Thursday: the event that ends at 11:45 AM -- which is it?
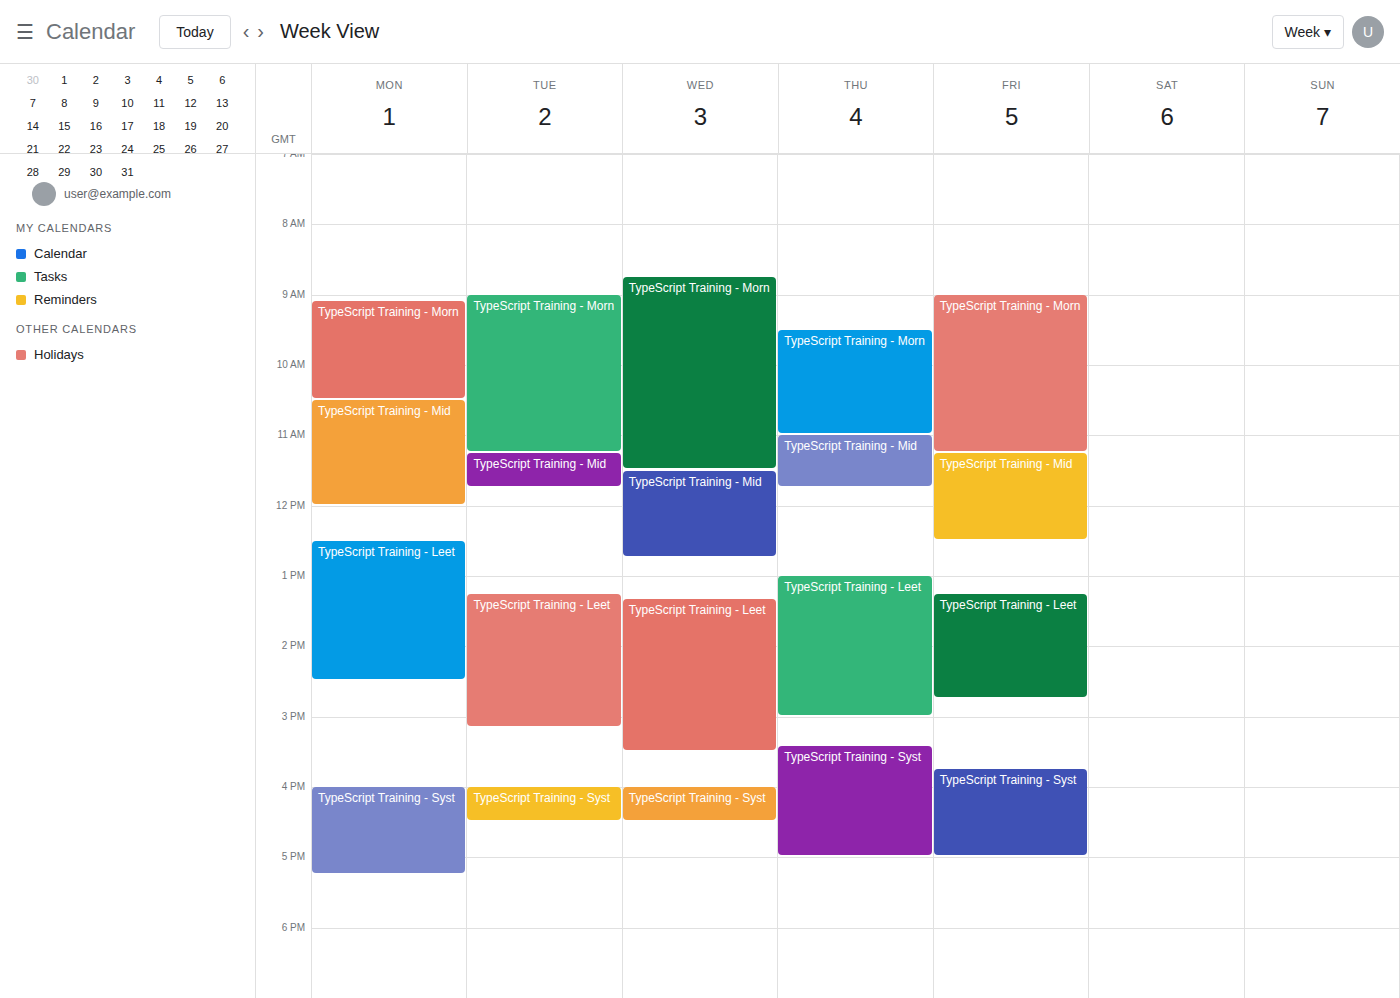
"TypeScript Training - Mid"